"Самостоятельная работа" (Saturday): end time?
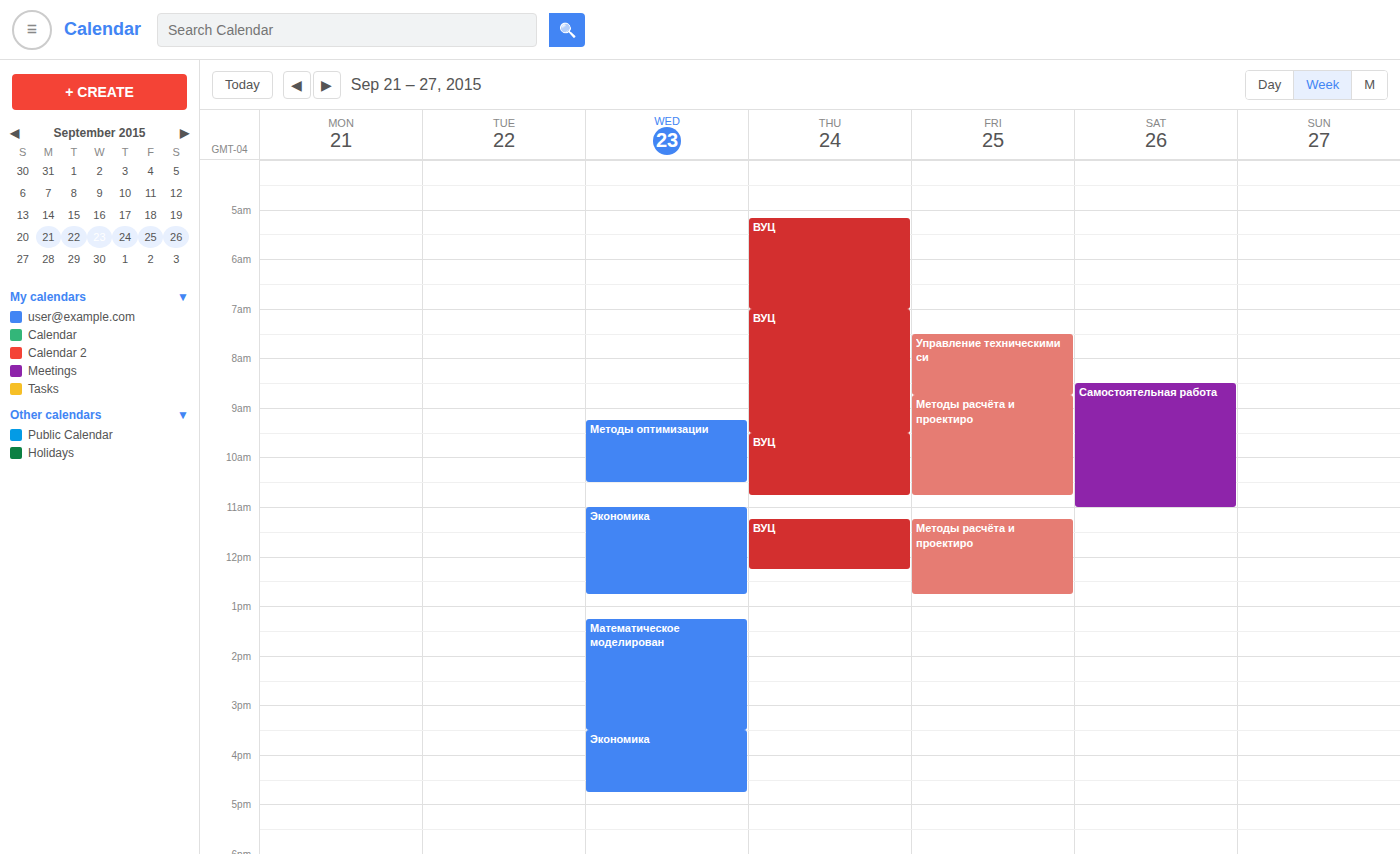
11:00